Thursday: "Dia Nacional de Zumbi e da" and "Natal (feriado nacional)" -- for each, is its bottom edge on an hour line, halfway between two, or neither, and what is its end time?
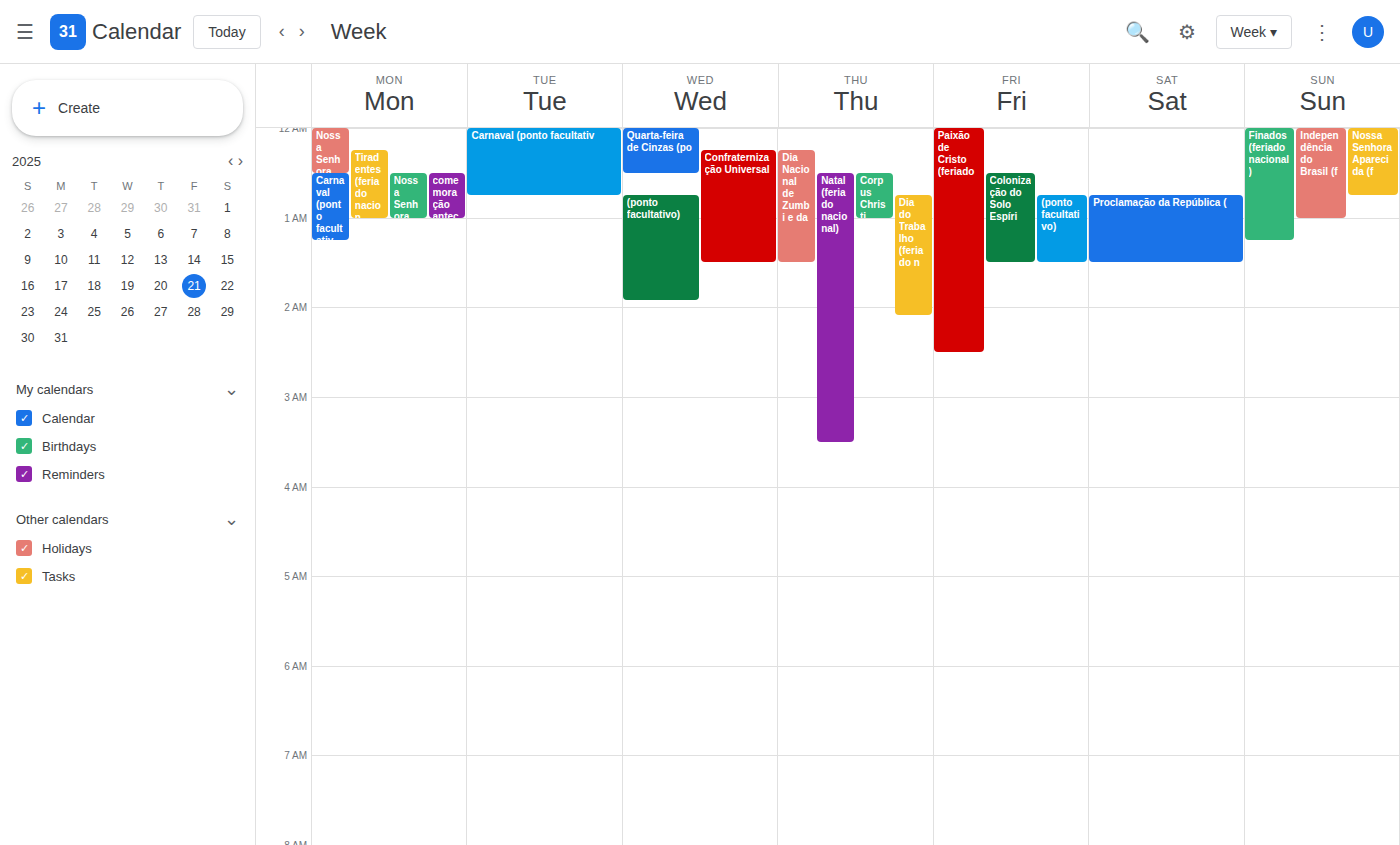
"Dia Nacional de Zumbi e da": 1:30 AM, halfway between the 1 AM and 2 AM lines. "Natal (feriado nacional)": 3:30 AM, halfway between the 3 AM and 4 AM lines.